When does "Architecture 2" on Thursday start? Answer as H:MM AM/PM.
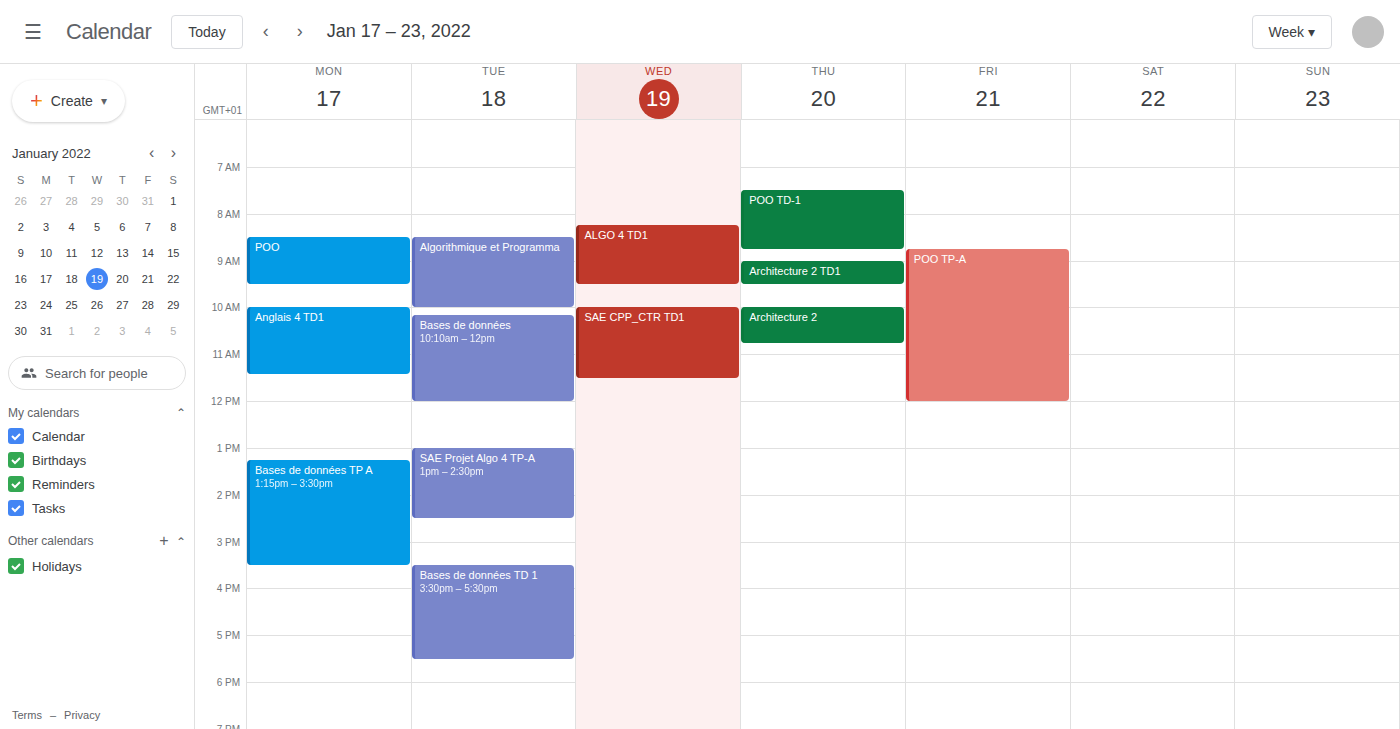
10:00 AM